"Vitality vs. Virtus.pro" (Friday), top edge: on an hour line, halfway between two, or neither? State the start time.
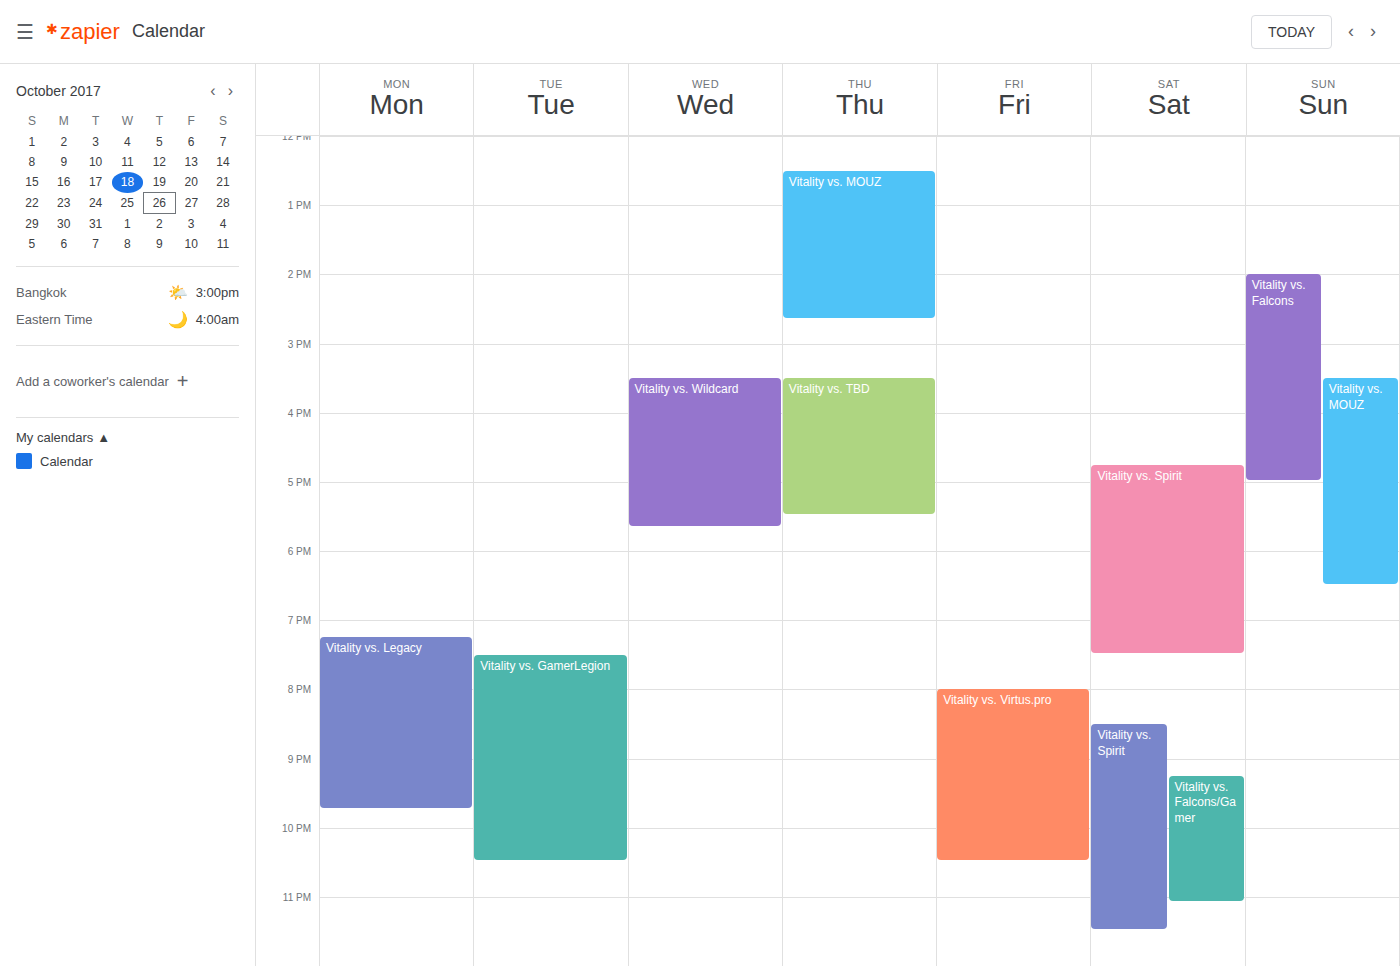
8:00 PM -- exactly on the 8 PM line.